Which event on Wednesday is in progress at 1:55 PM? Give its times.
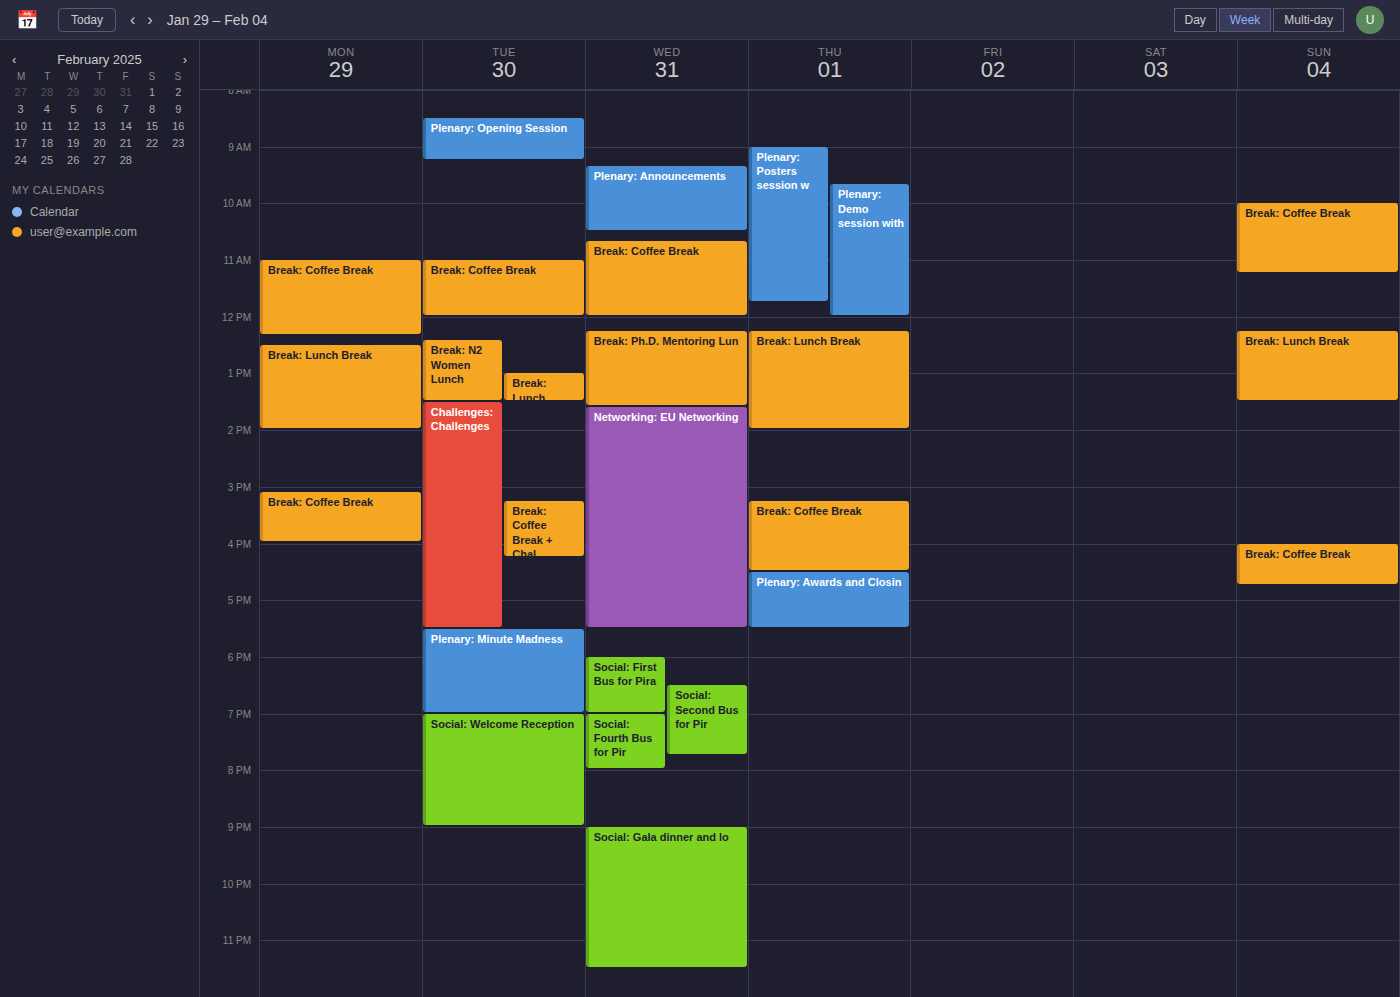
"Networking: EU Networking", 1:35 PM to 5:30 PM